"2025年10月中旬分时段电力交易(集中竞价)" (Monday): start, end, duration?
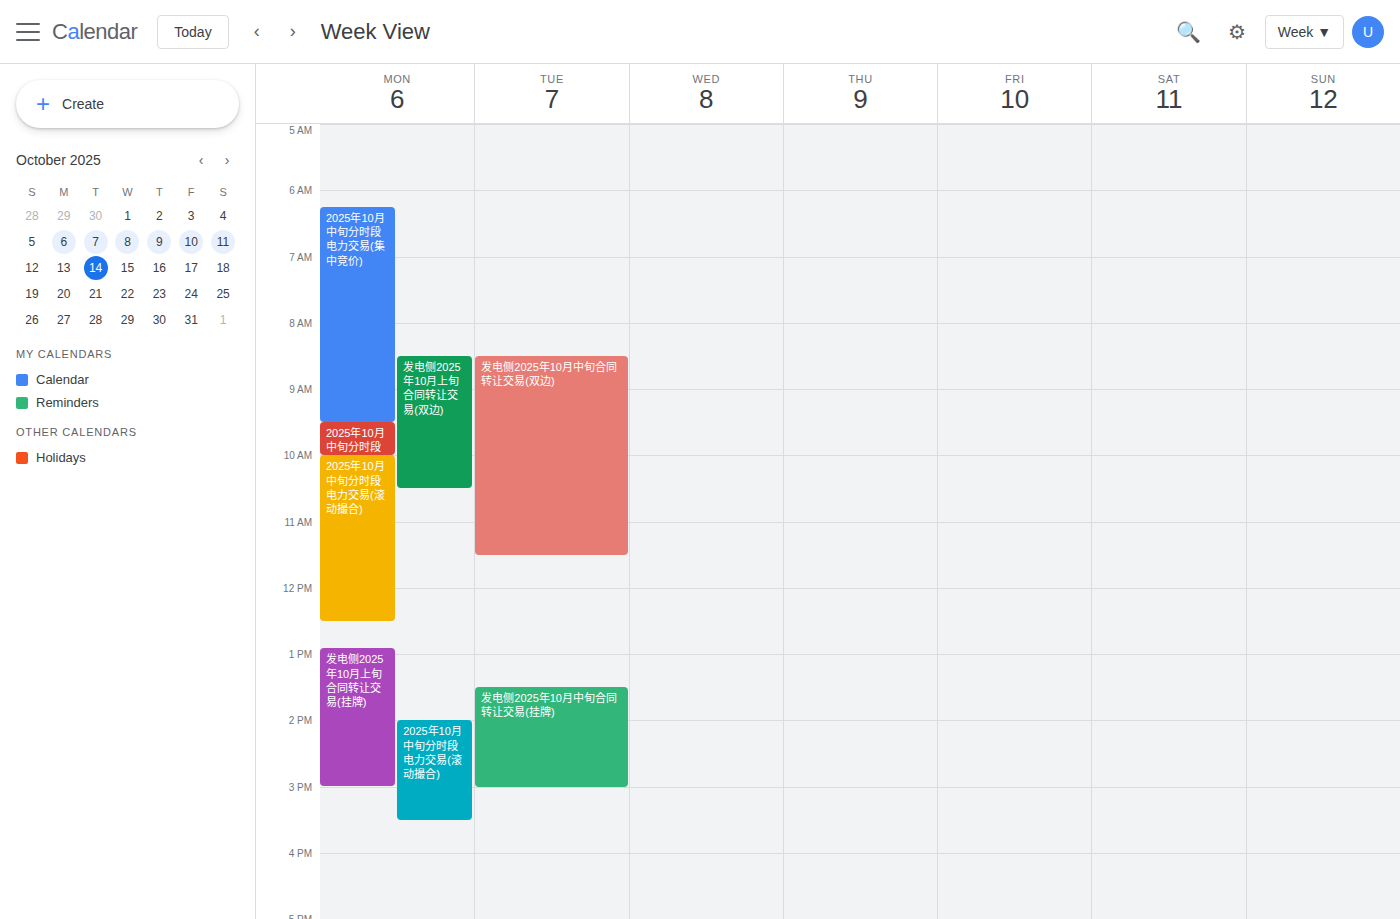
6:15 AM to 9:30 AM, 3 hours 15 minutes